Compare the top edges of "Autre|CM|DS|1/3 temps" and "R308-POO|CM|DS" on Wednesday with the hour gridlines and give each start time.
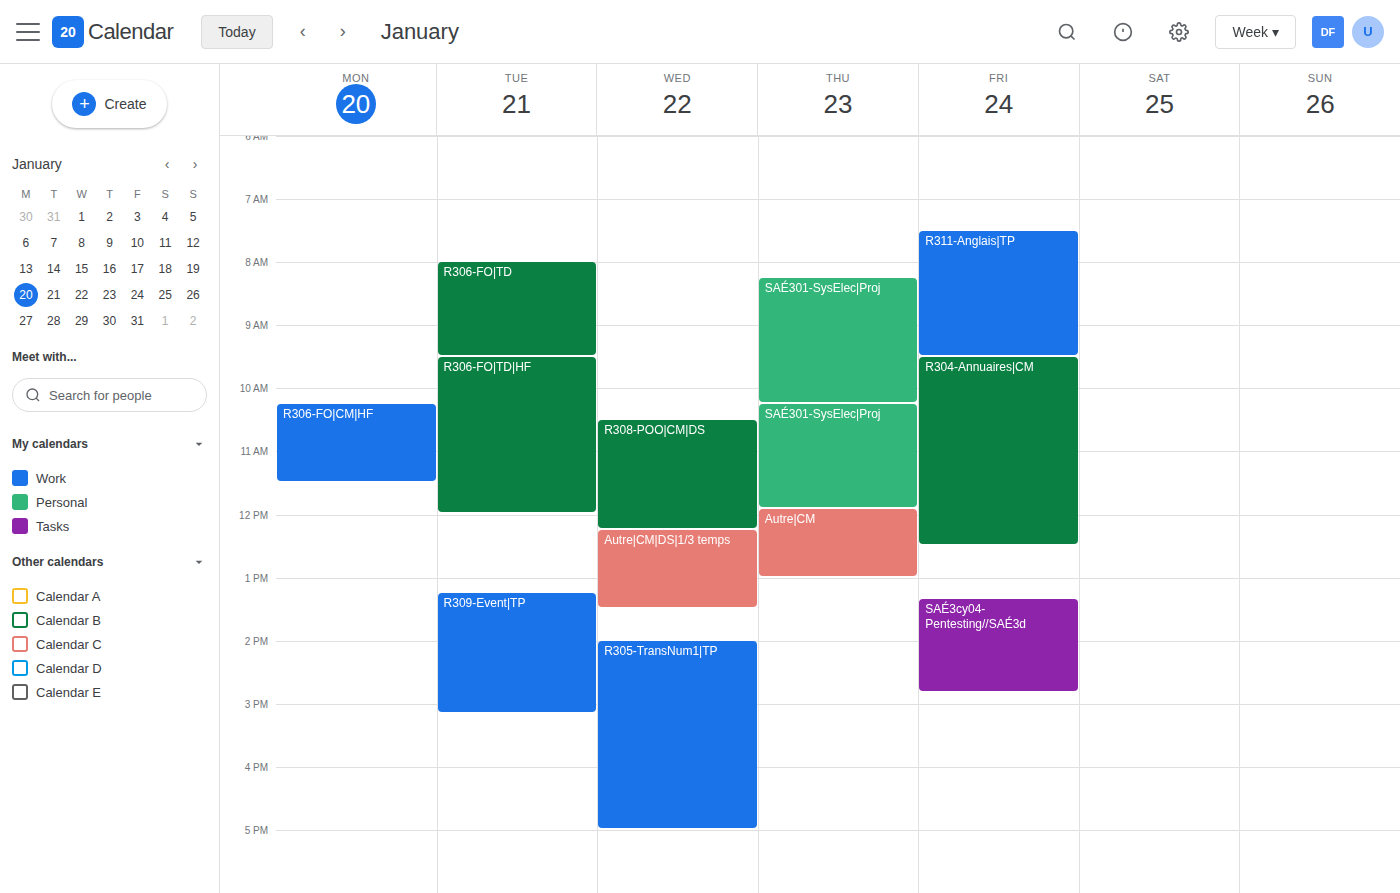
"Autre|CM|DS|1/3 temps": 12:15 PM, neither: a quarter of the way from the 12 PM line to the 1 PM line. "R308-POO|CM|DS": 10:30 AM, halfway between the 10 AM and 11 AM lines.